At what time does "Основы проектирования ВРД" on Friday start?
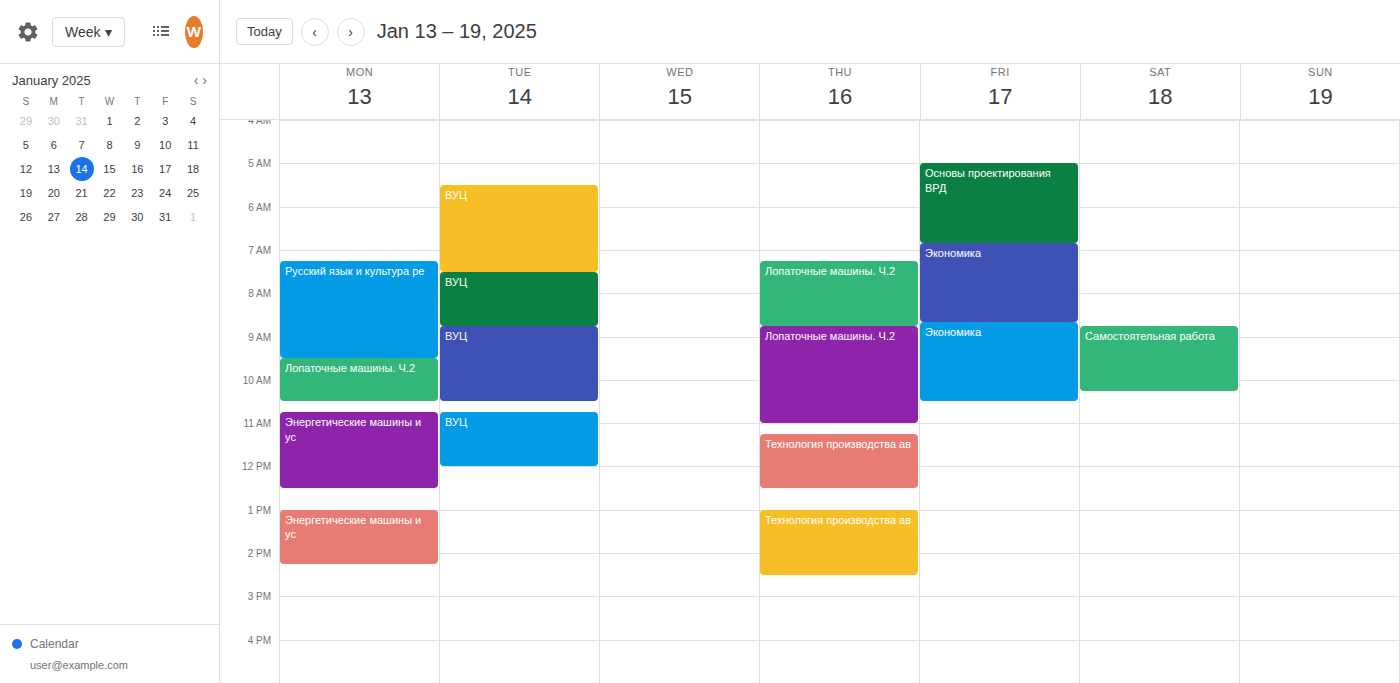
5:00 AM